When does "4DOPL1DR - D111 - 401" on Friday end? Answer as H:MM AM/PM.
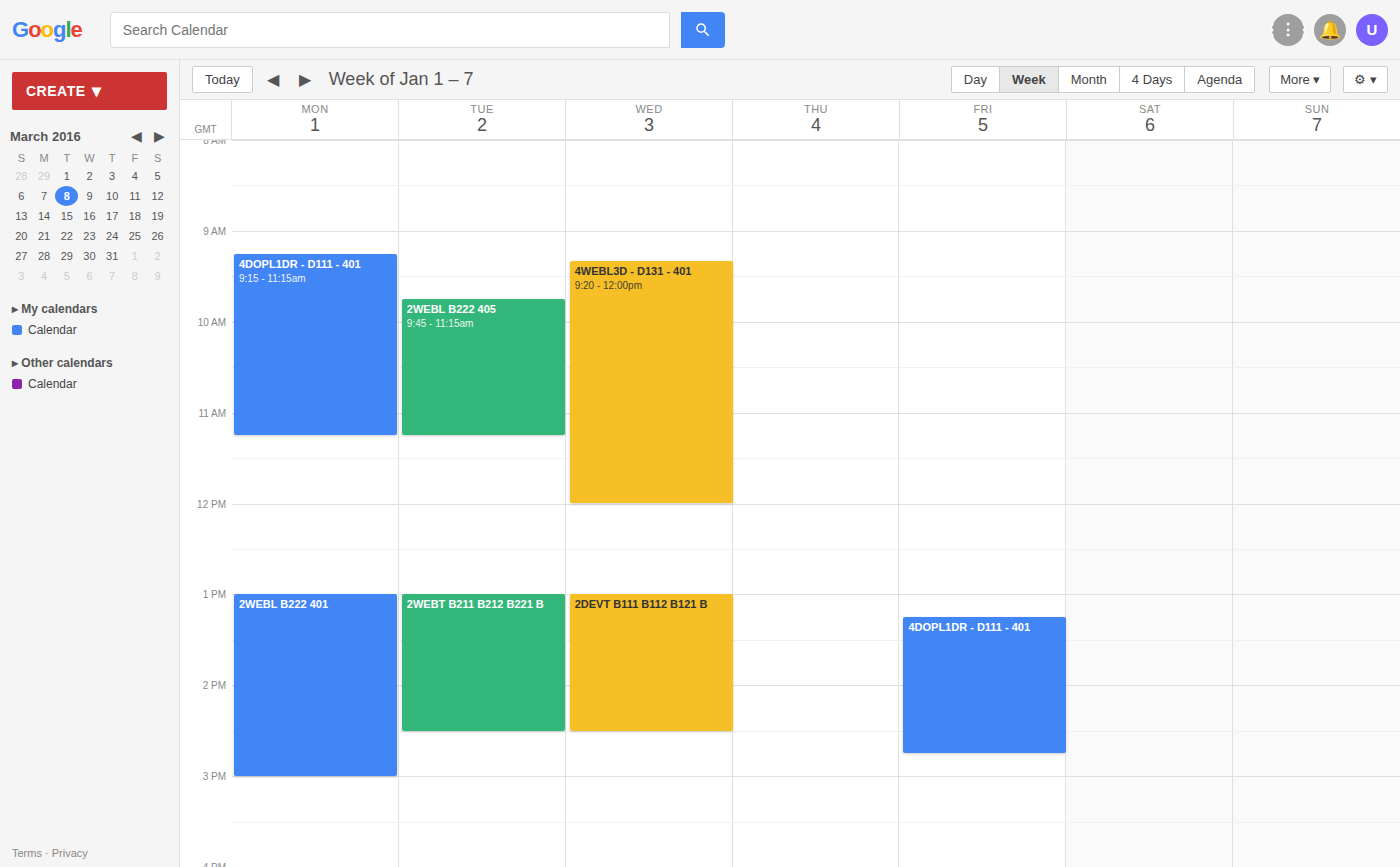
2:45 PM